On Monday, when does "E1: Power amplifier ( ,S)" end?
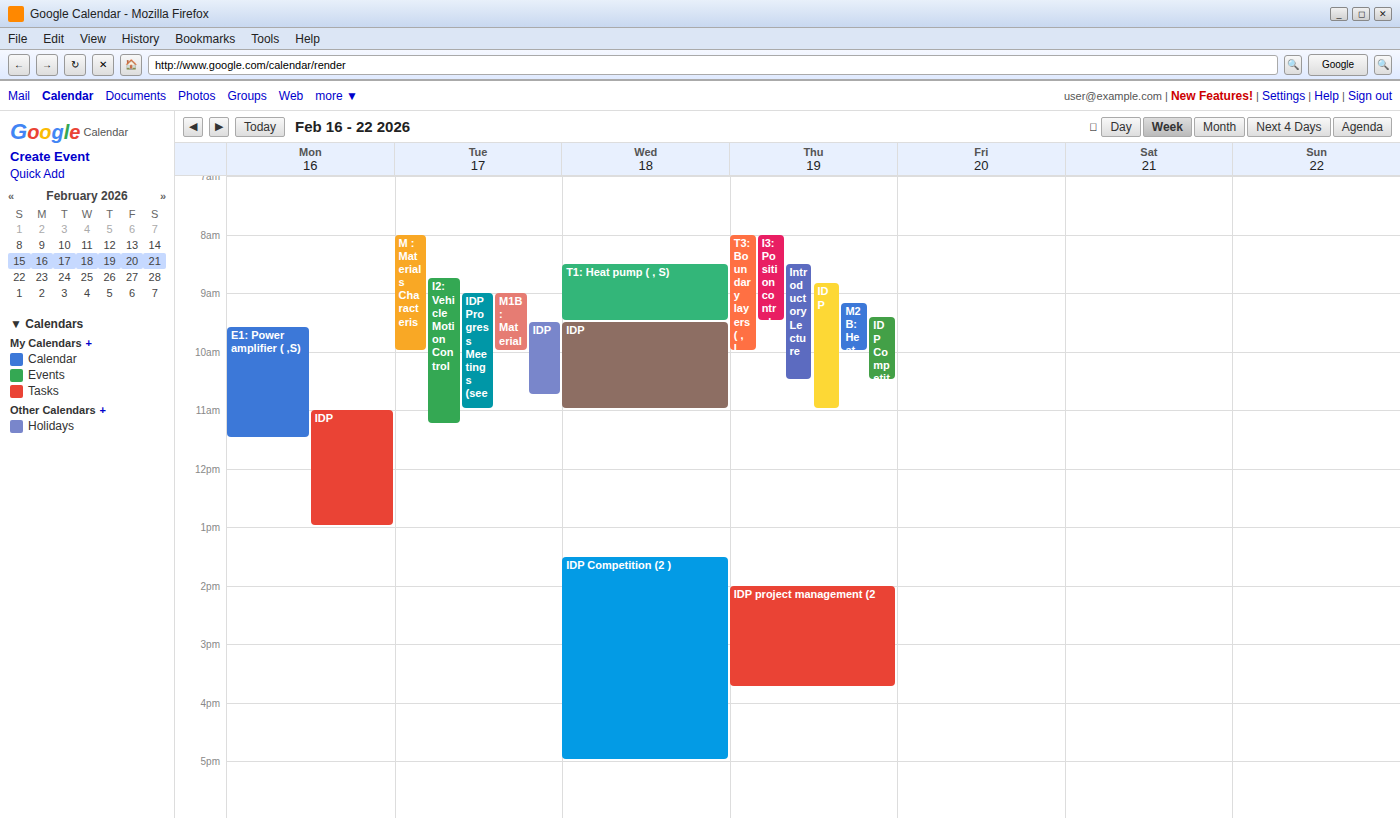
11:30 AM